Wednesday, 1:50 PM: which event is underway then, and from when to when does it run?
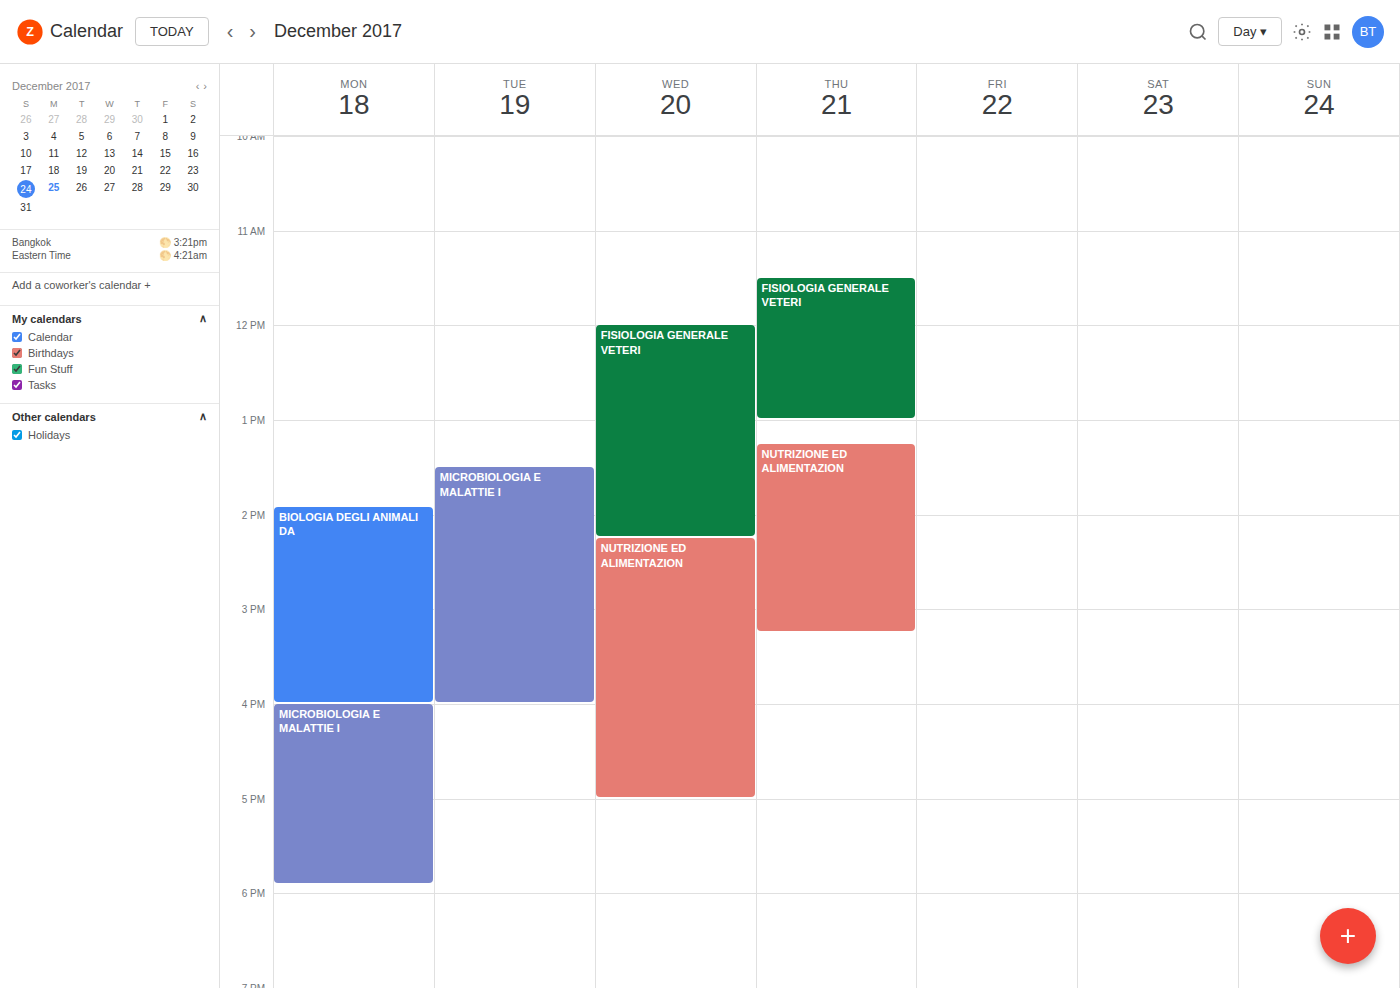
"FISIOLOGIA GENERALE VETERI", 12:00 PM to 2:15 PM